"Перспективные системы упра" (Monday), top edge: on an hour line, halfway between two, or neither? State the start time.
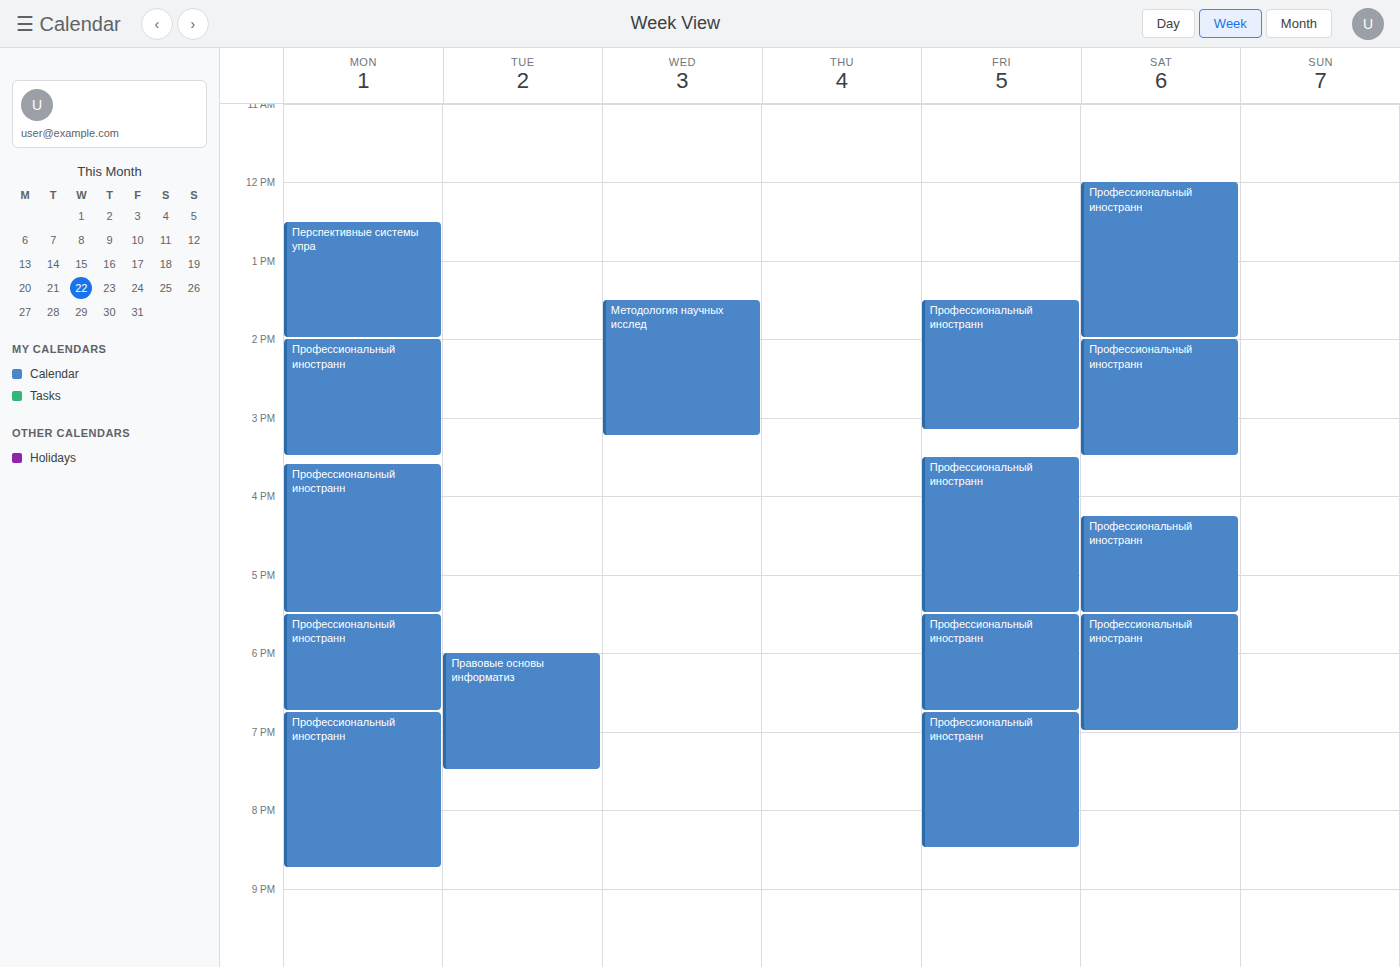
12:30 PM -- halfway between the 12 PM and 1 PM lines.